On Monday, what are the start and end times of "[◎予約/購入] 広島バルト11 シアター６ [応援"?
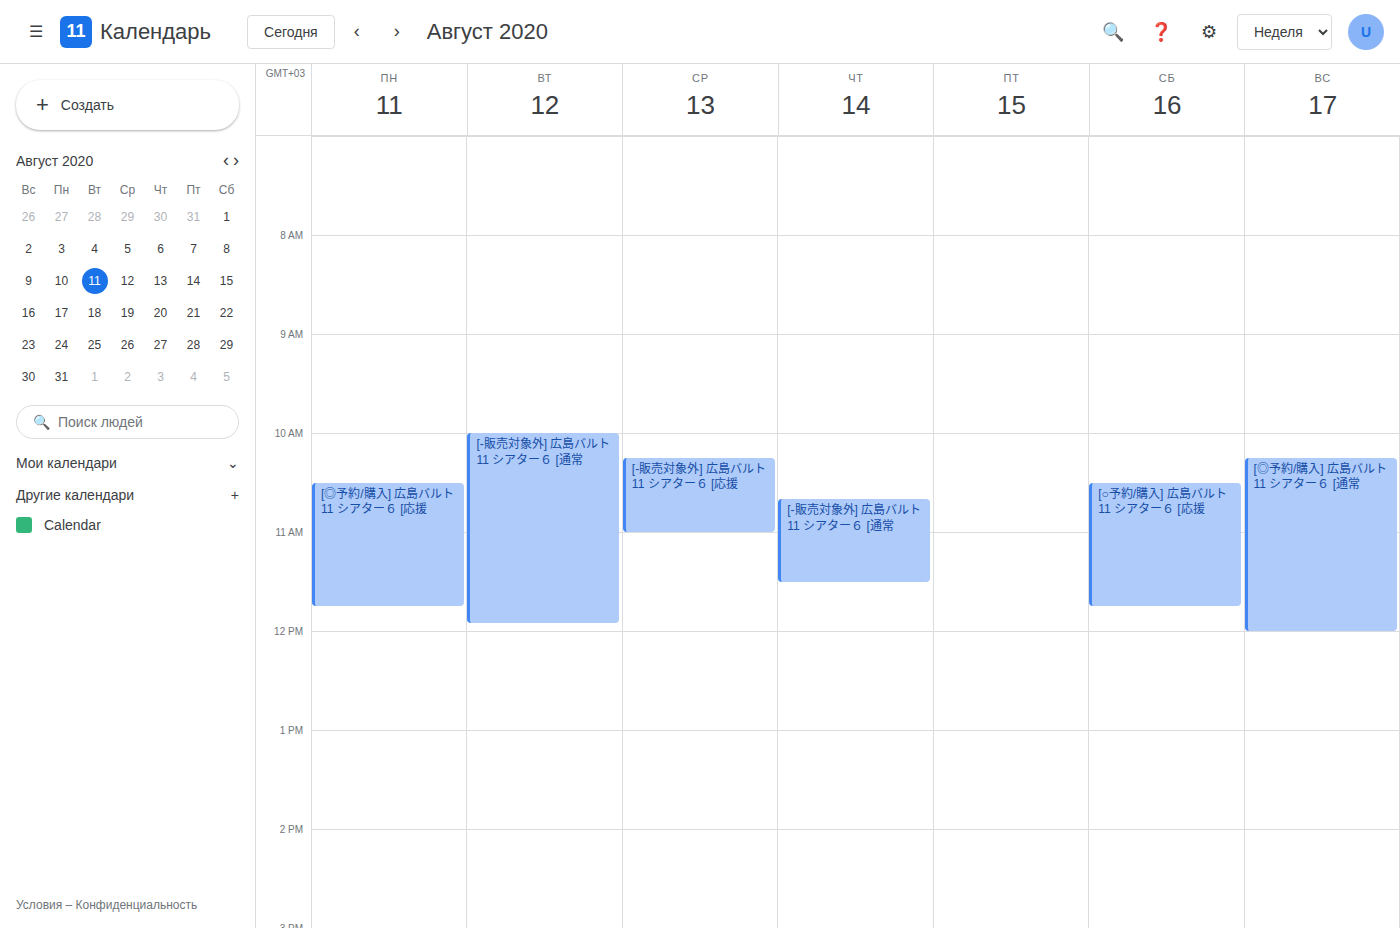
10:30 AM to 11:45 AM